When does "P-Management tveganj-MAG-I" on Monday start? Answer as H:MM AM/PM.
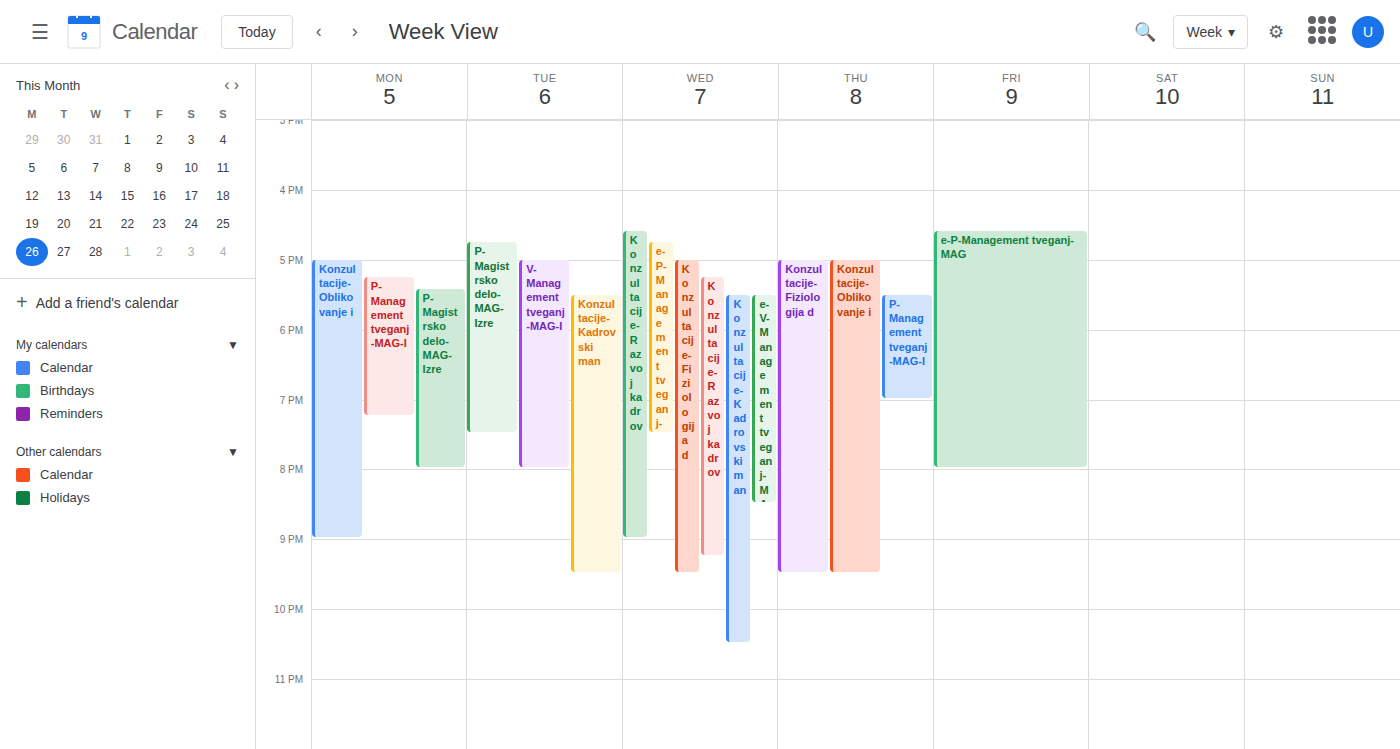
5:15 PM